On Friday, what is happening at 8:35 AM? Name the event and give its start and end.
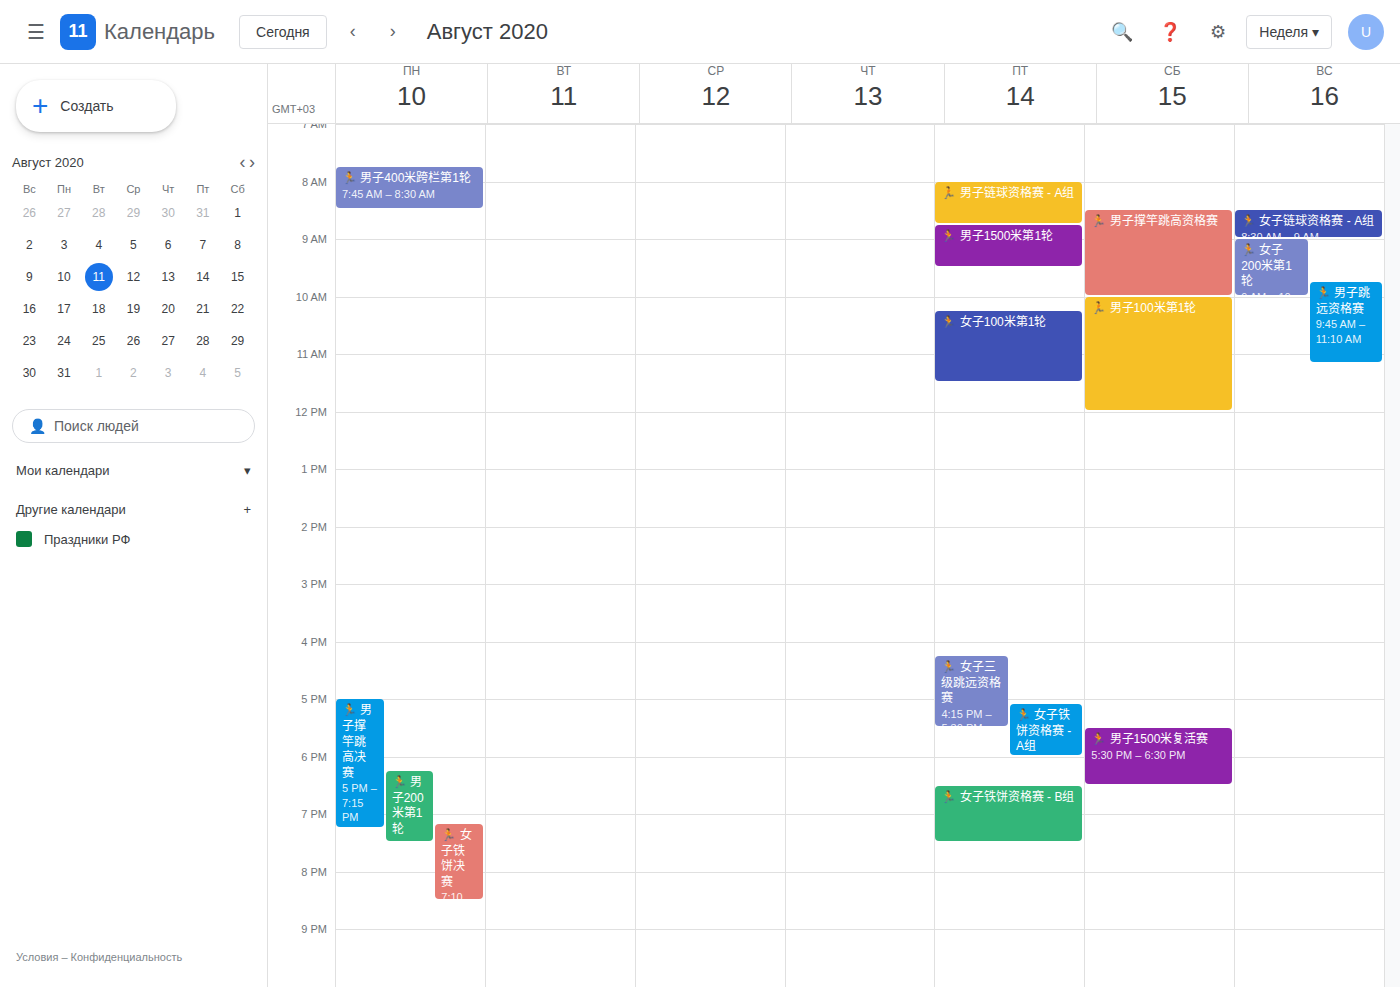
"🏃 男子链球资格赛 - A组", 8:00 AM to 8:45 AM